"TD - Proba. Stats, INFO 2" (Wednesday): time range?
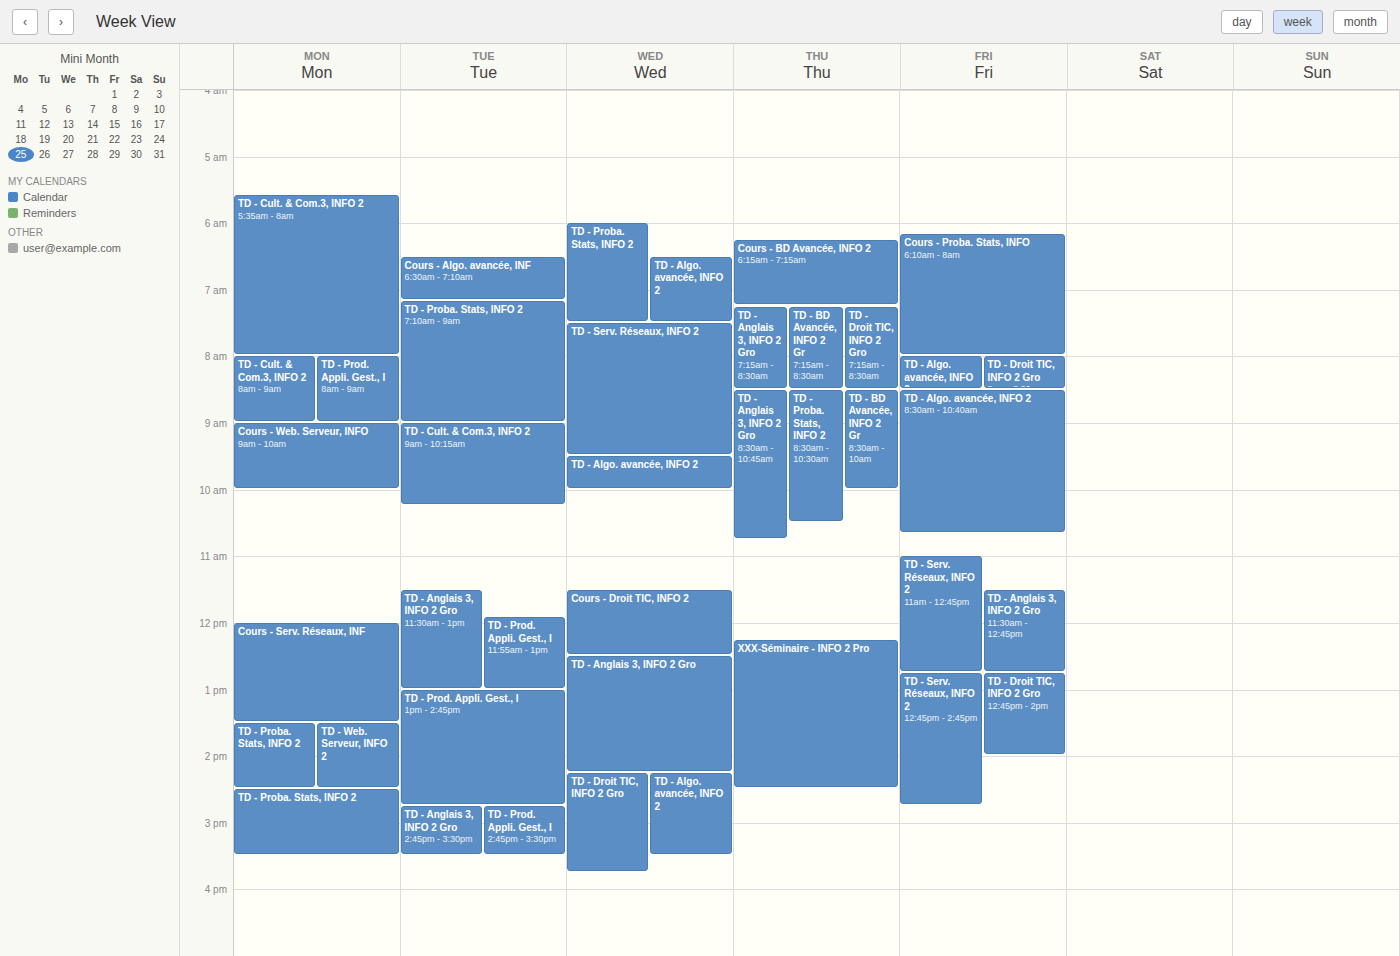
6:00 AM to 7:30 AM